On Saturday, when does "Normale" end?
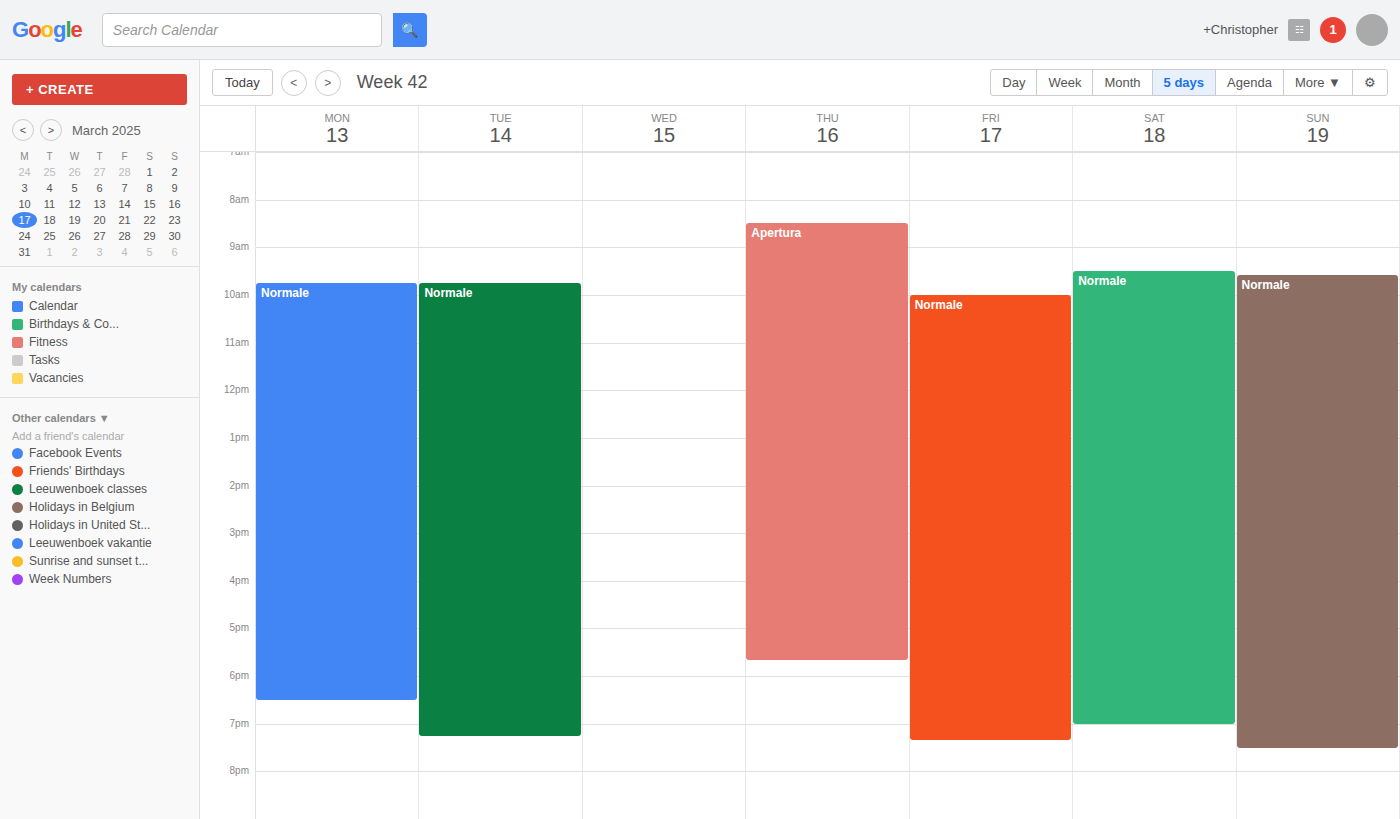
19:00